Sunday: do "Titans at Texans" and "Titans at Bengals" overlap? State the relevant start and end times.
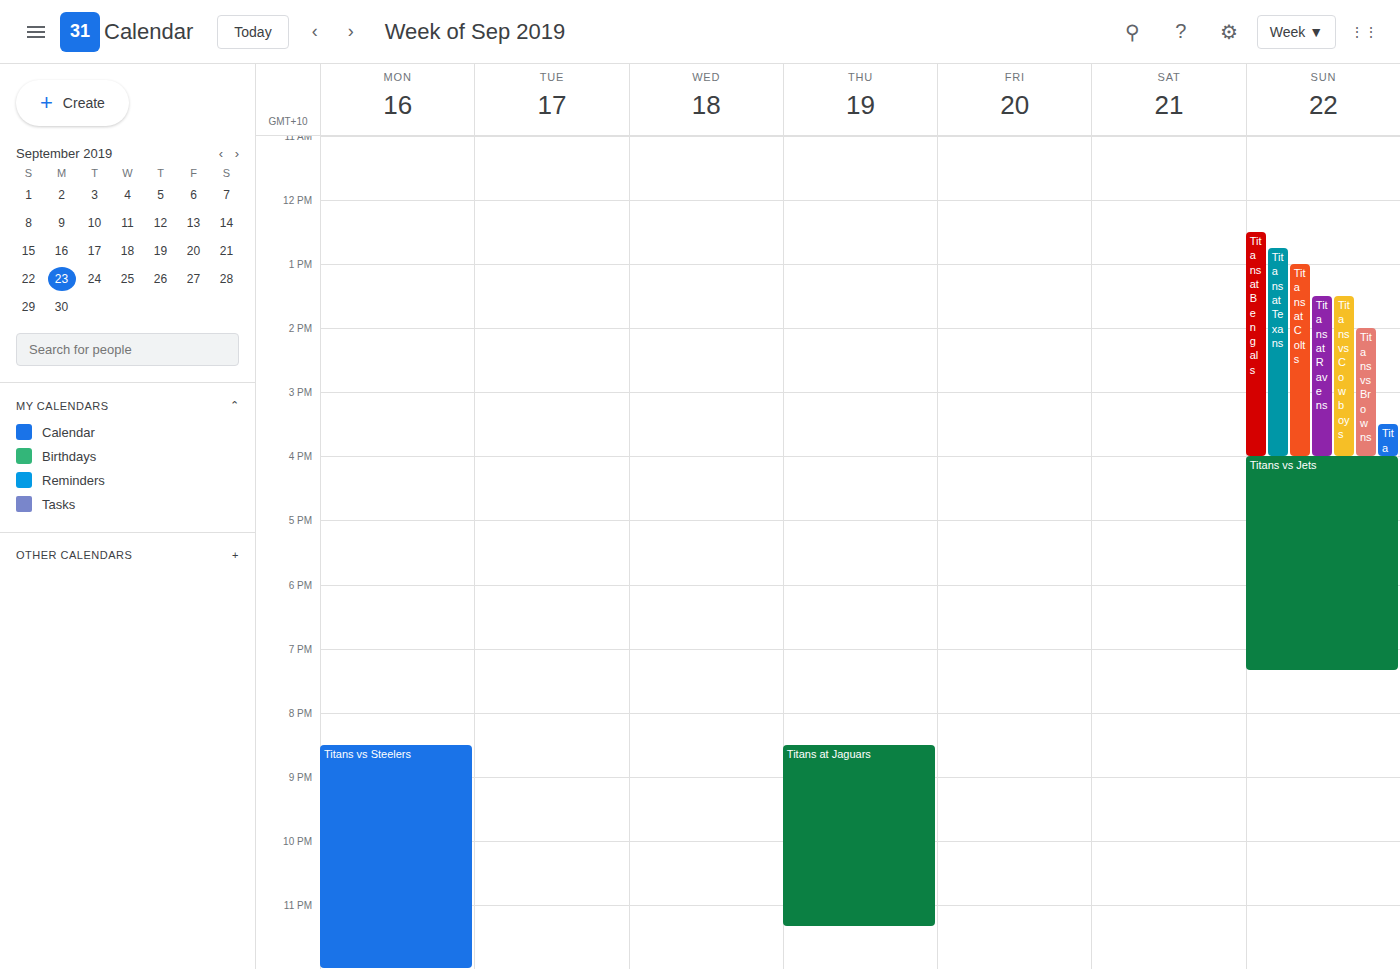
"Titans at Texans" starts at 12:45 PM, before "Titans at Bengals" ends at 4:00 PM -- they overlap.